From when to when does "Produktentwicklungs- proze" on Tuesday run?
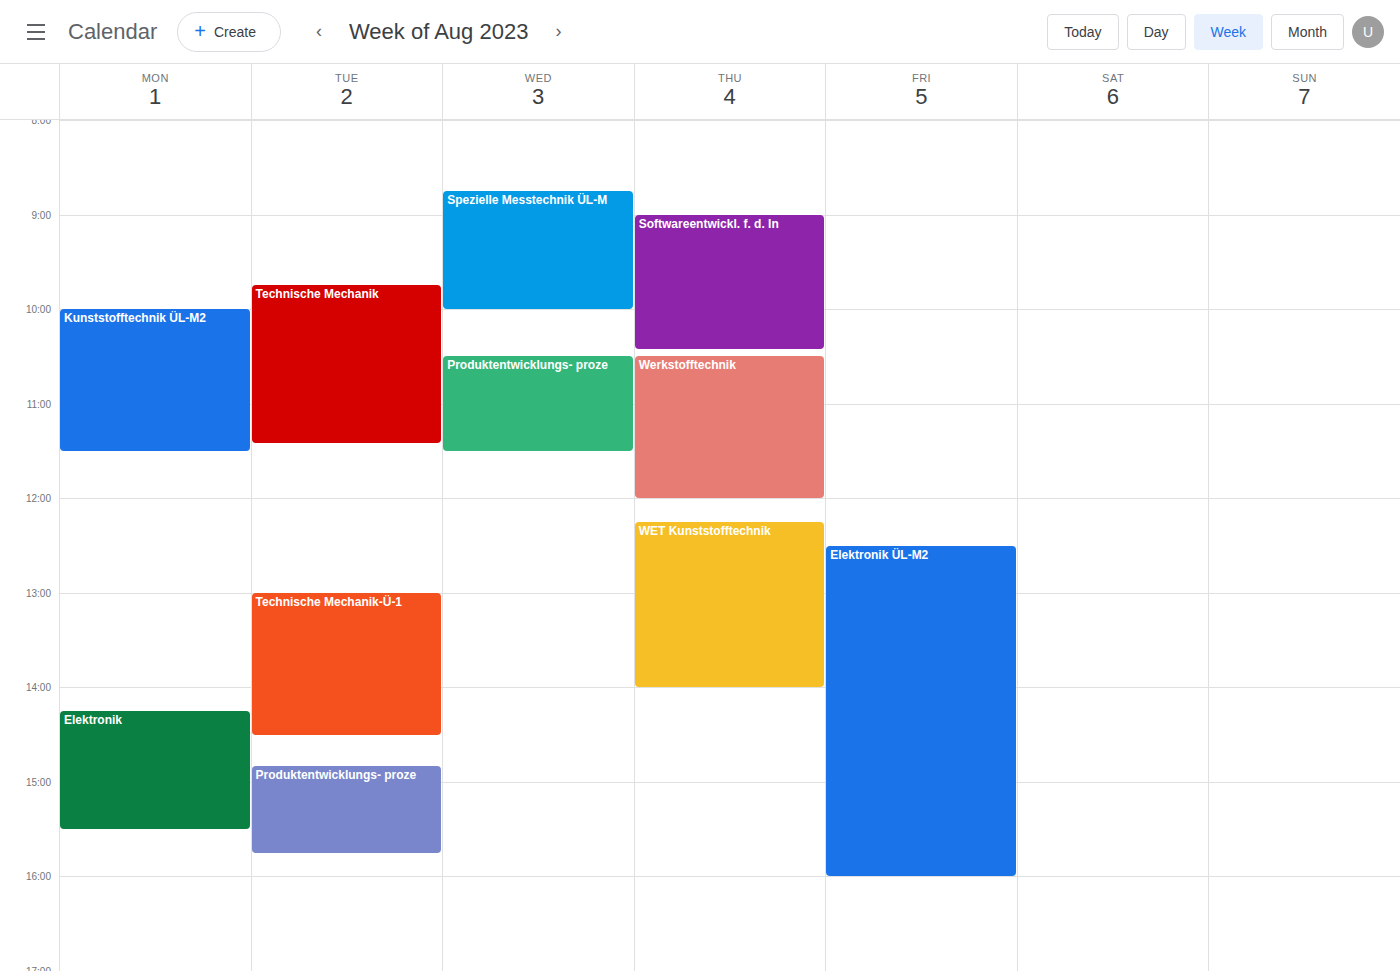
2:50 PM to 3:45 PM